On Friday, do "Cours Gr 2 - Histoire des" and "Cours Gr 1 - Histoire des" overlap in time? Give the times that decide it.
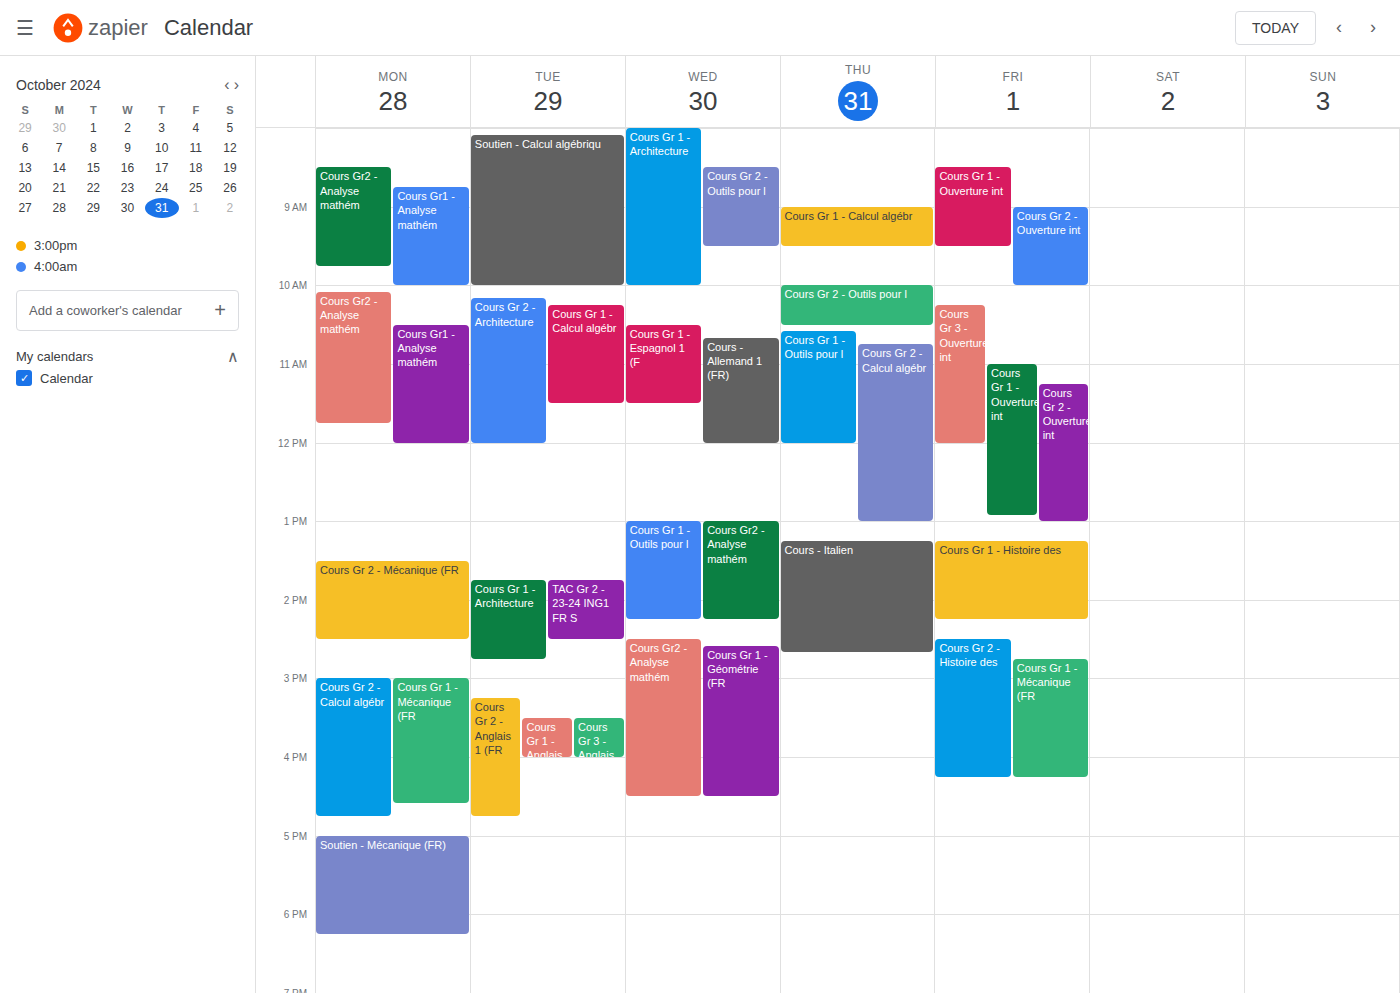
"Cours Gr 1 - Histoire des" ends at 2:15 PM and "Cours Gr 2 - Histoire des" starts at 2:30 PM -- no overlap.